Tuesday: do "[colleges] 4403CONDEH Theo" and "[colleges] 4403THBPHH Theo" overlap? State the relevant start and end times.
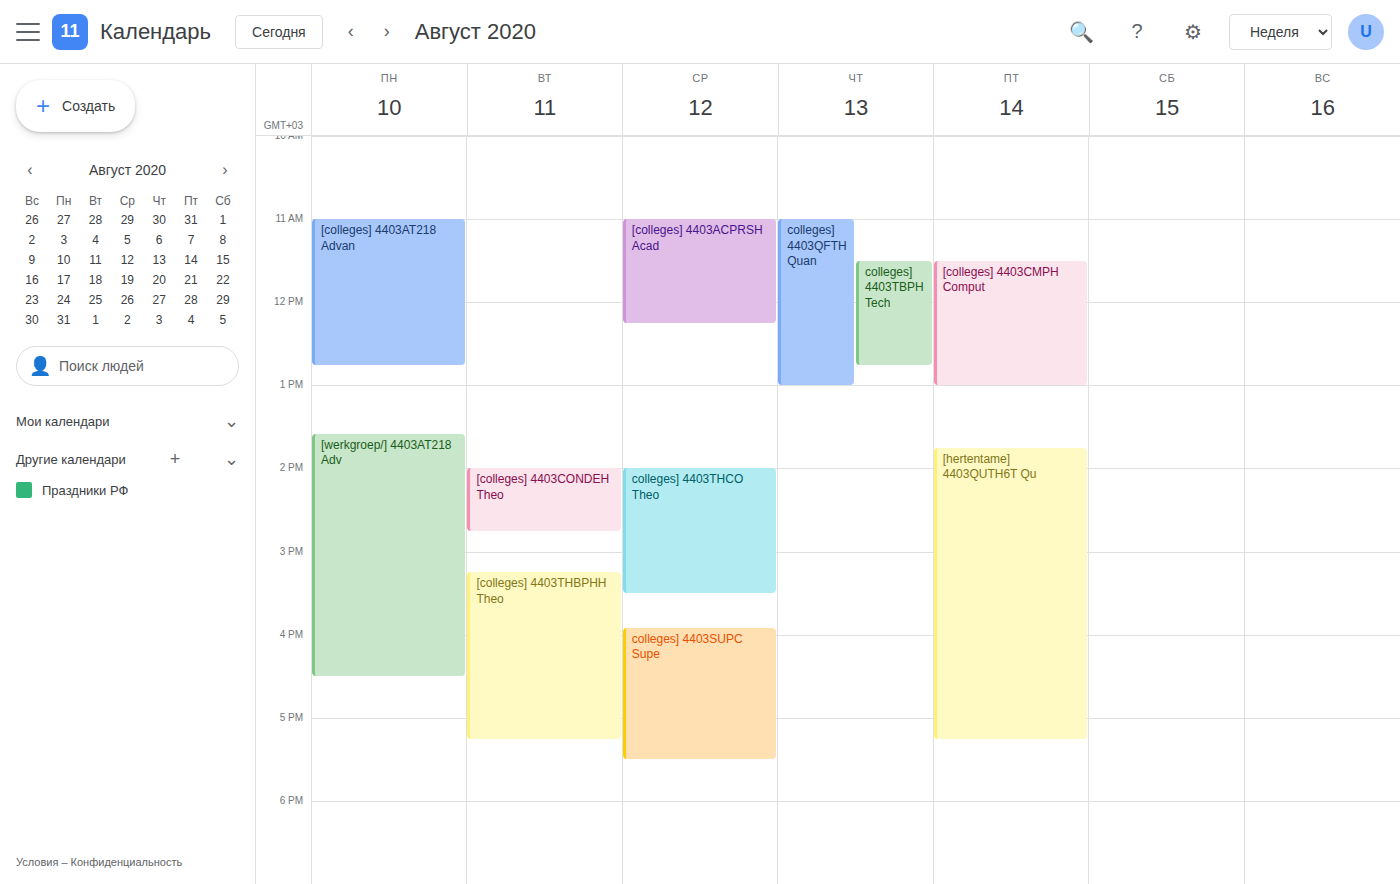
"[colleges] 4403CONDEH Theo" ends at 2:45 PM and "[colleges] 4403THBPHH Theo" starts at 3:15 PM -- no overlap.